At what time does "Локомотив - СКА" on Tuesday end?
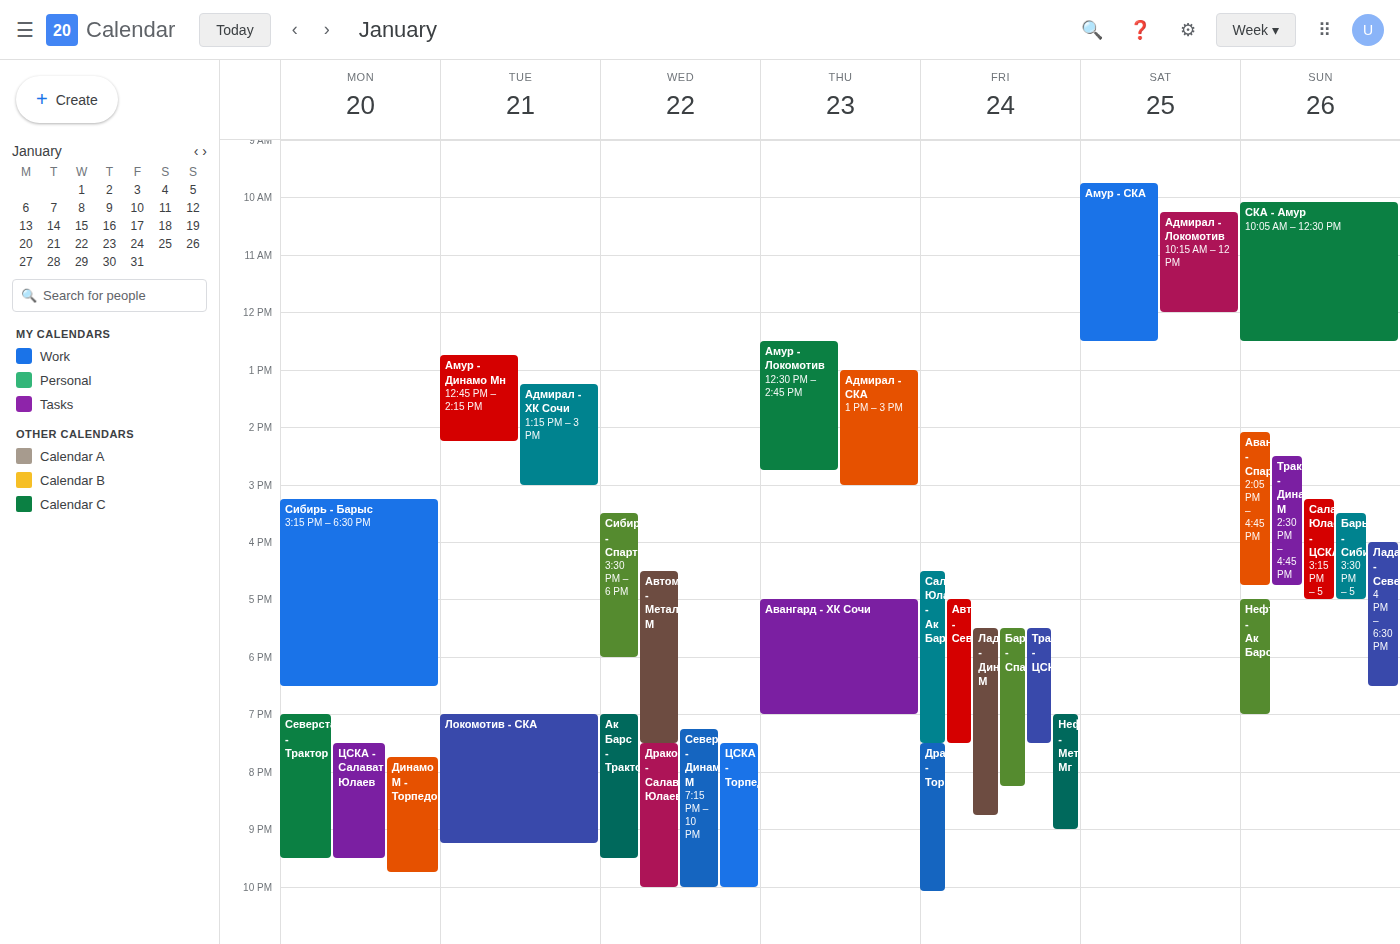
9:15 PM